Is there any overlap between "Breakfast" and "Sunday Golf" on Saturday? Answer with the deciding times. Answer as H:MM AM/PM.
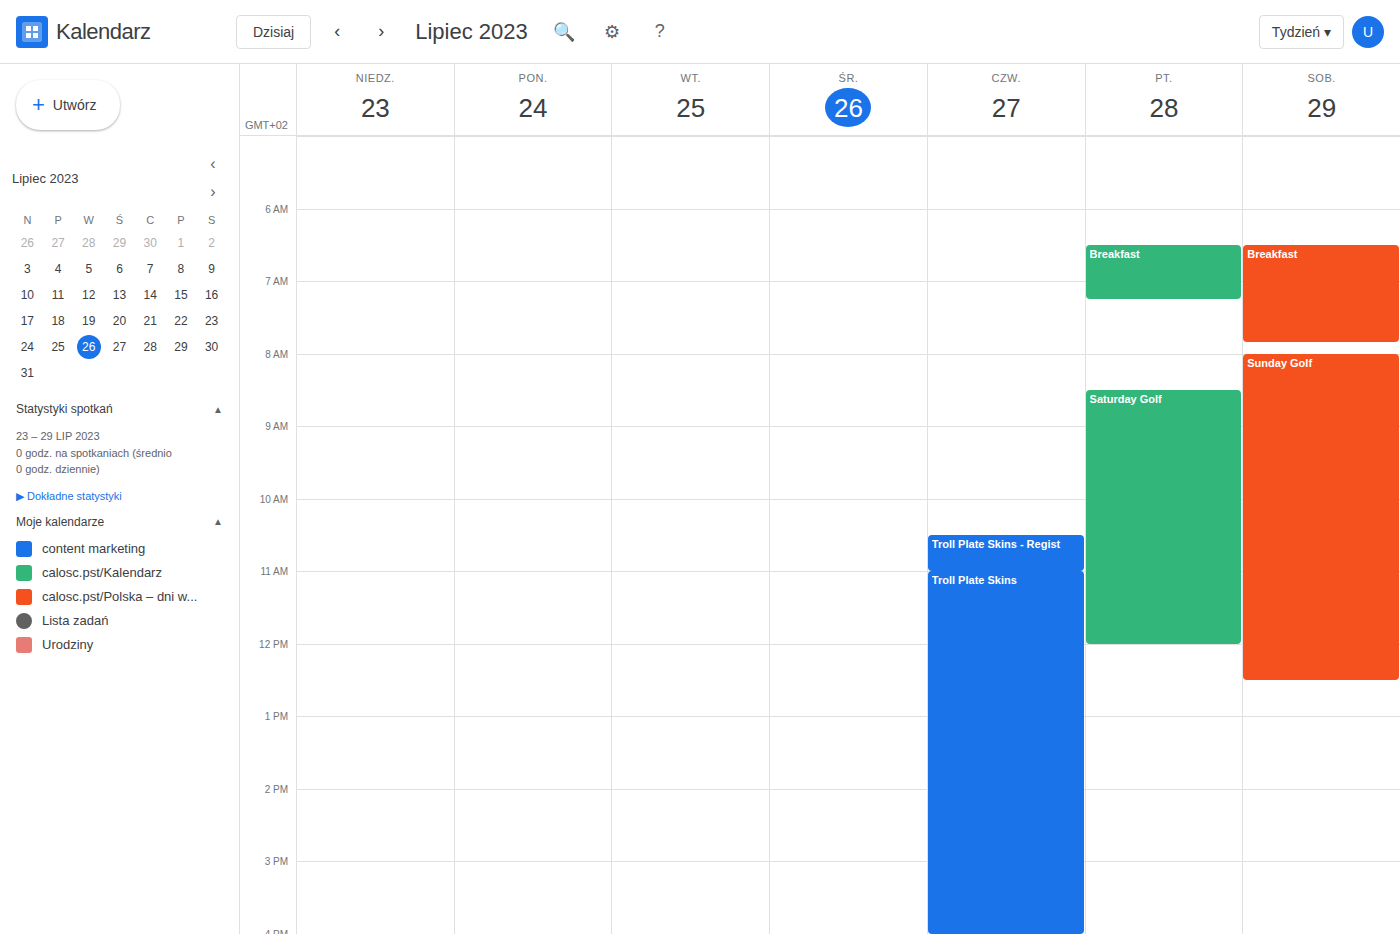
"Breakfast" ends at 7:50 AM and "Sunday Golf" starts at 8:00 AM -- no overlap.